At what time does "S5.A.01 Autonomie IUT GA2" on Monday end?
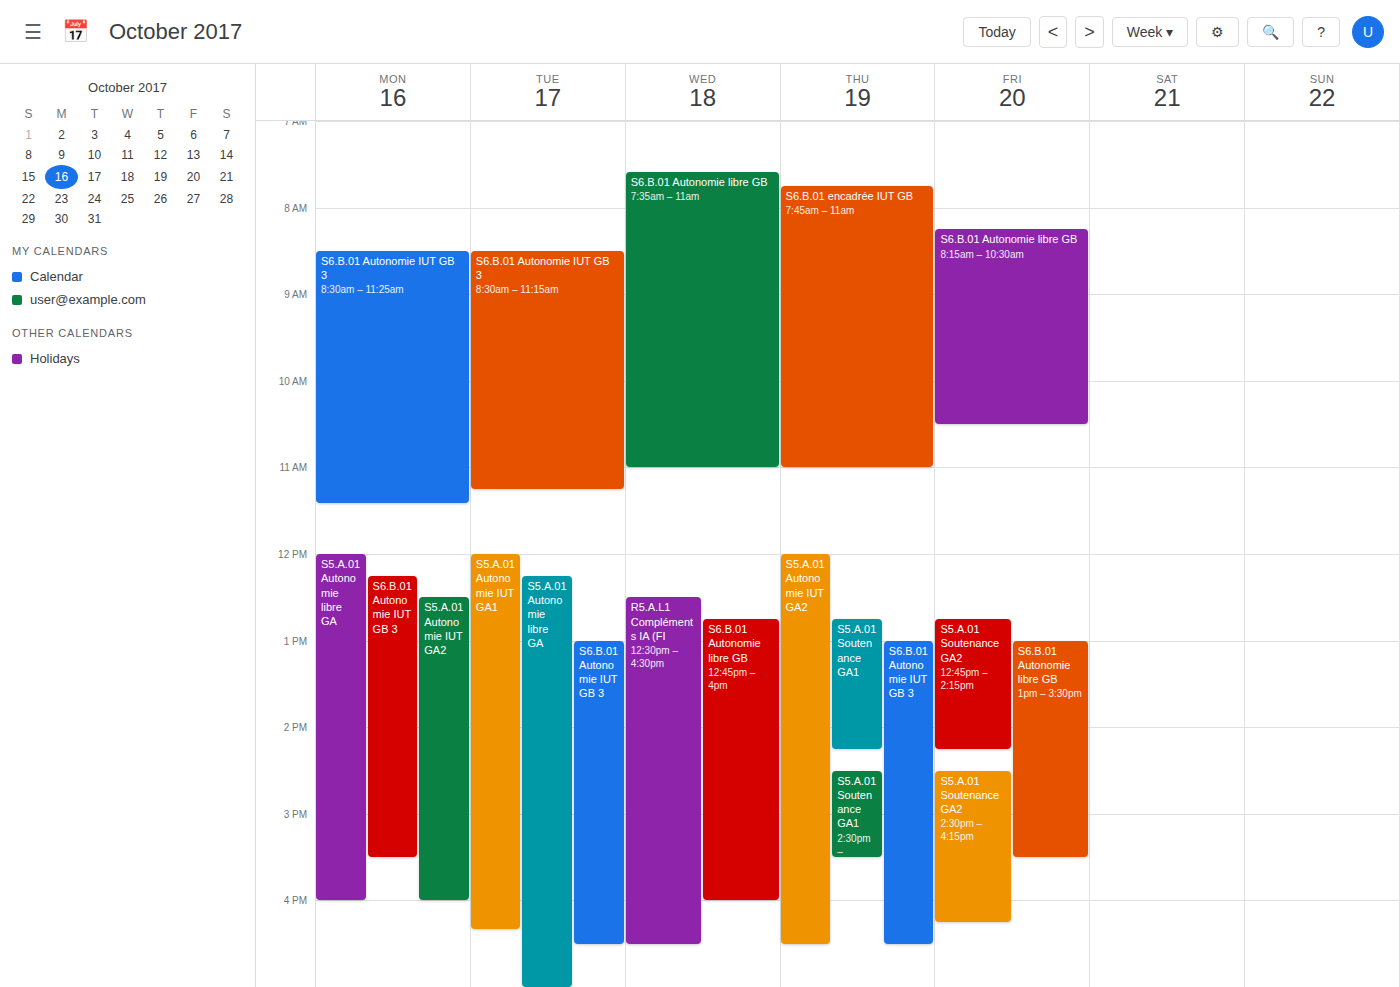
4:00 PM